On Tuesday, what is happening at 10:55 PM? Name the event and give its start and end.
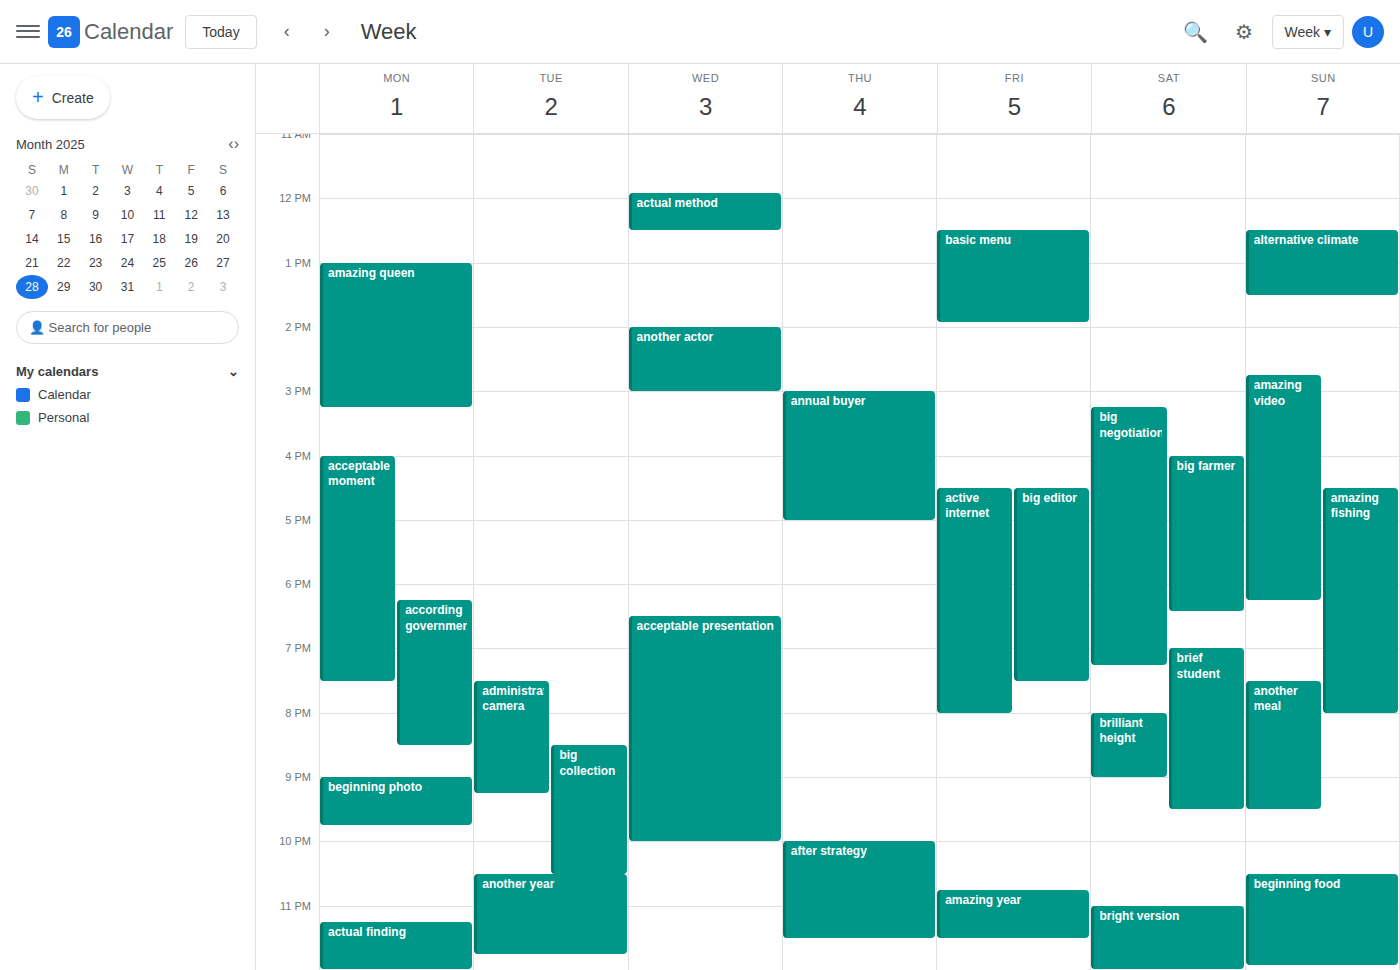
"another year", 10:30 PM to 11:45 PM